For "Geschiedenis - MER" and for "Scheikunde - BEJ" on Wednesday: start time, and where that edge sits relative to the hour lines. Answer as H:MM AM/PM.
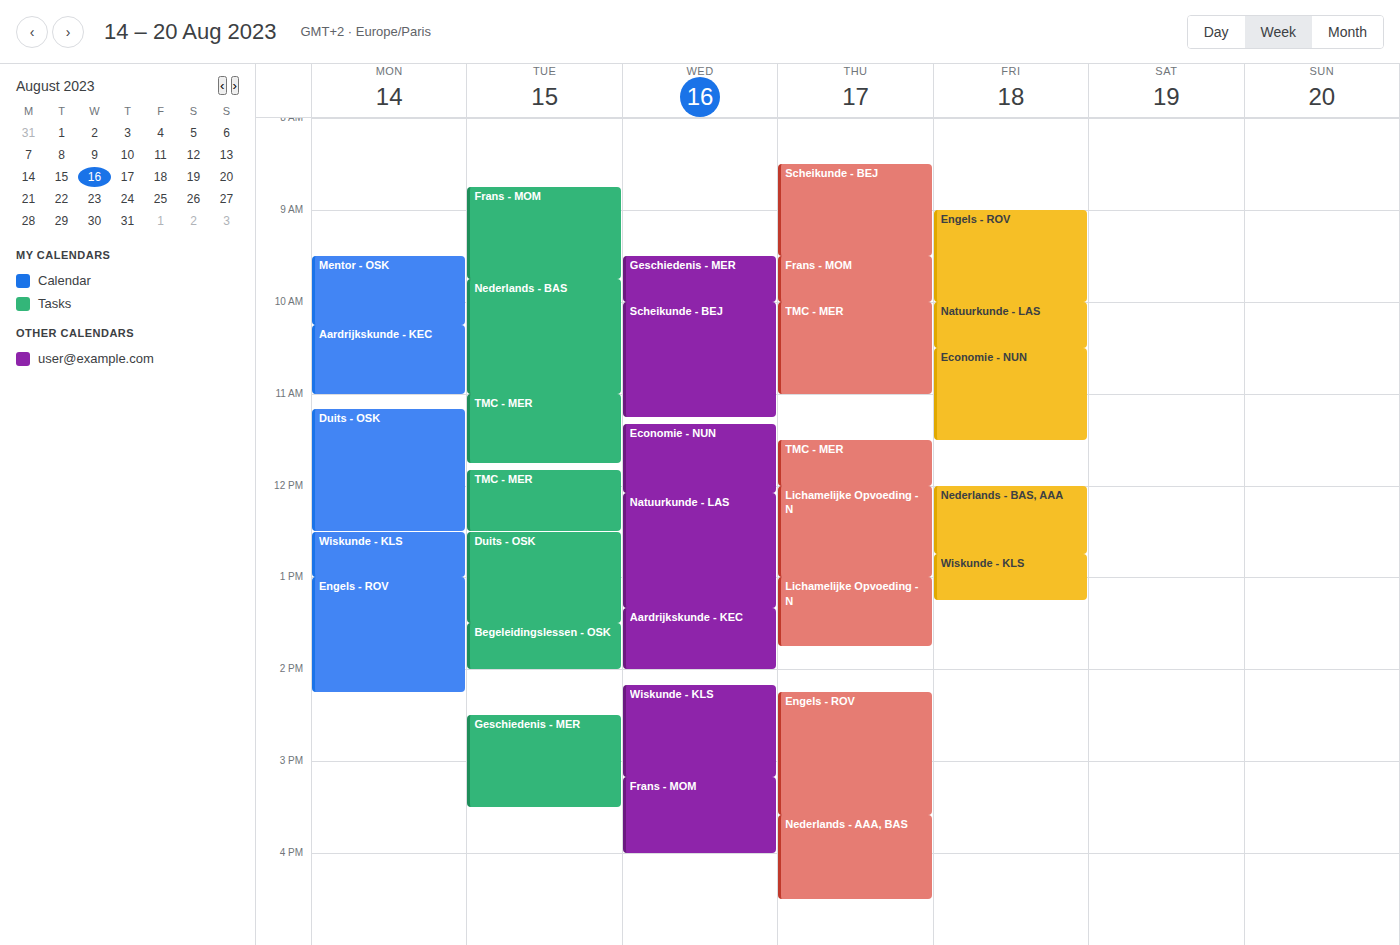
"Geschiedenis - MER": 9:30 AM, halfway between the 9 AM and 10 AM lines. "Scheikunde - BEJ": 10:00 AM, exactly on the 10 AM line.